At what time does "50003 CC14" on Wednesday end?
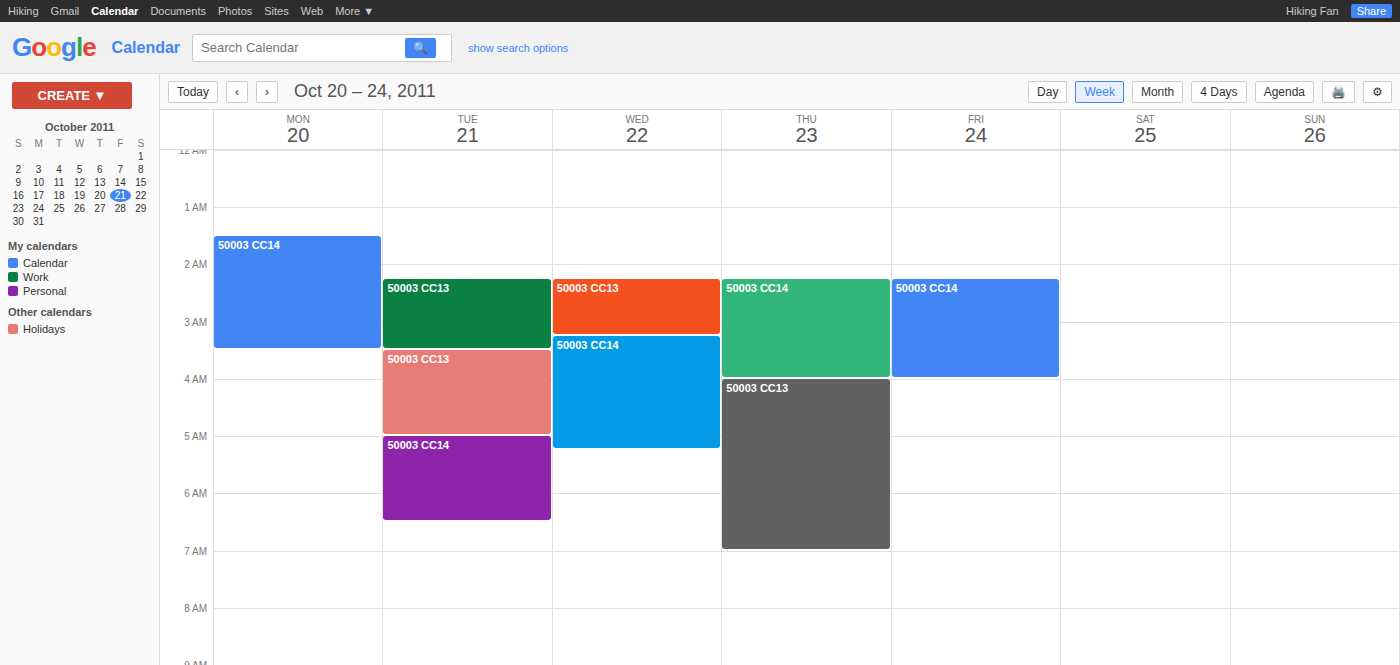
5:15 AM